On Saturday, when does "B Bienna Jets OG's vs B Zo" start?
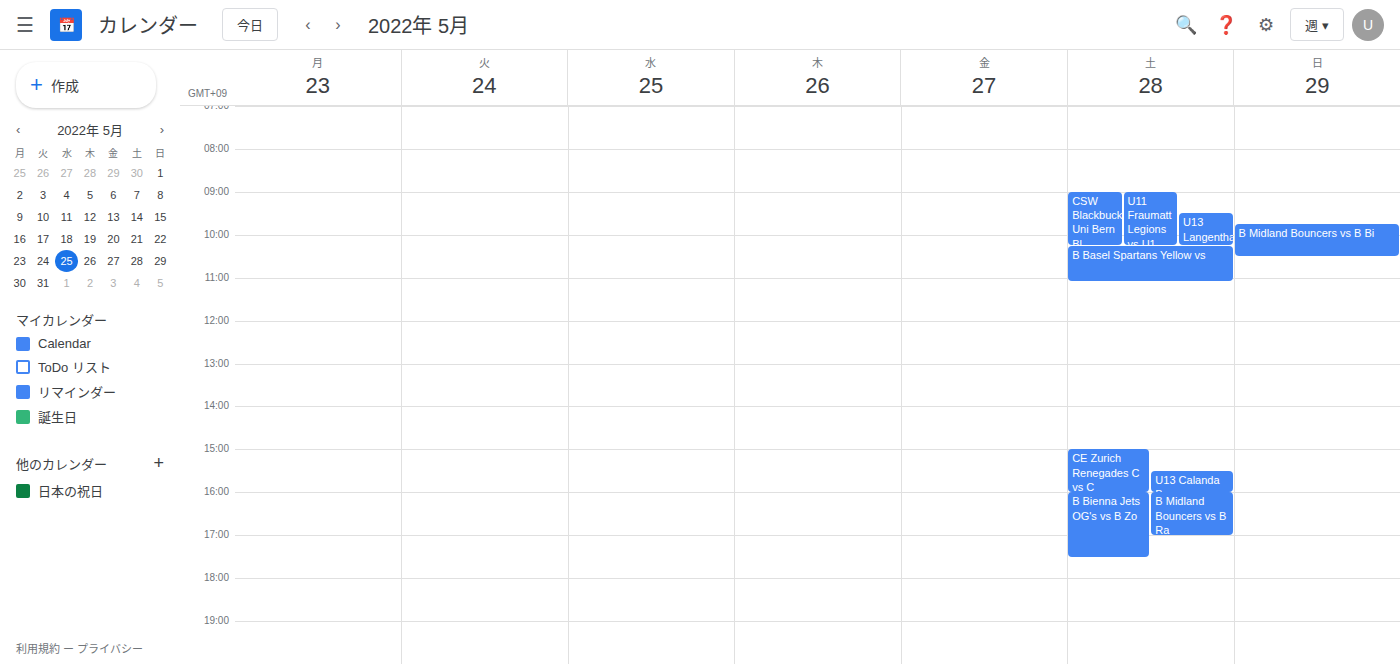
4:00 PM